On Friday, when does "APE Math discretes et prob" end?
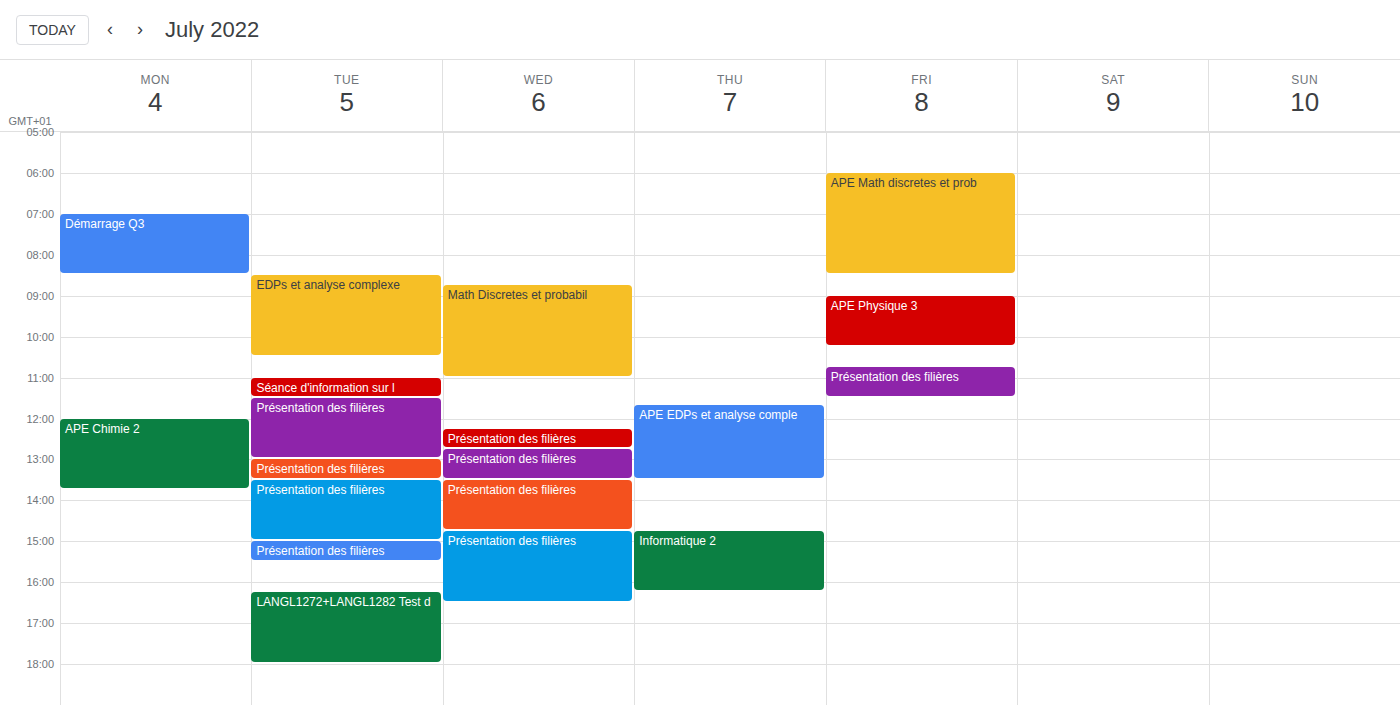
8:30 AM